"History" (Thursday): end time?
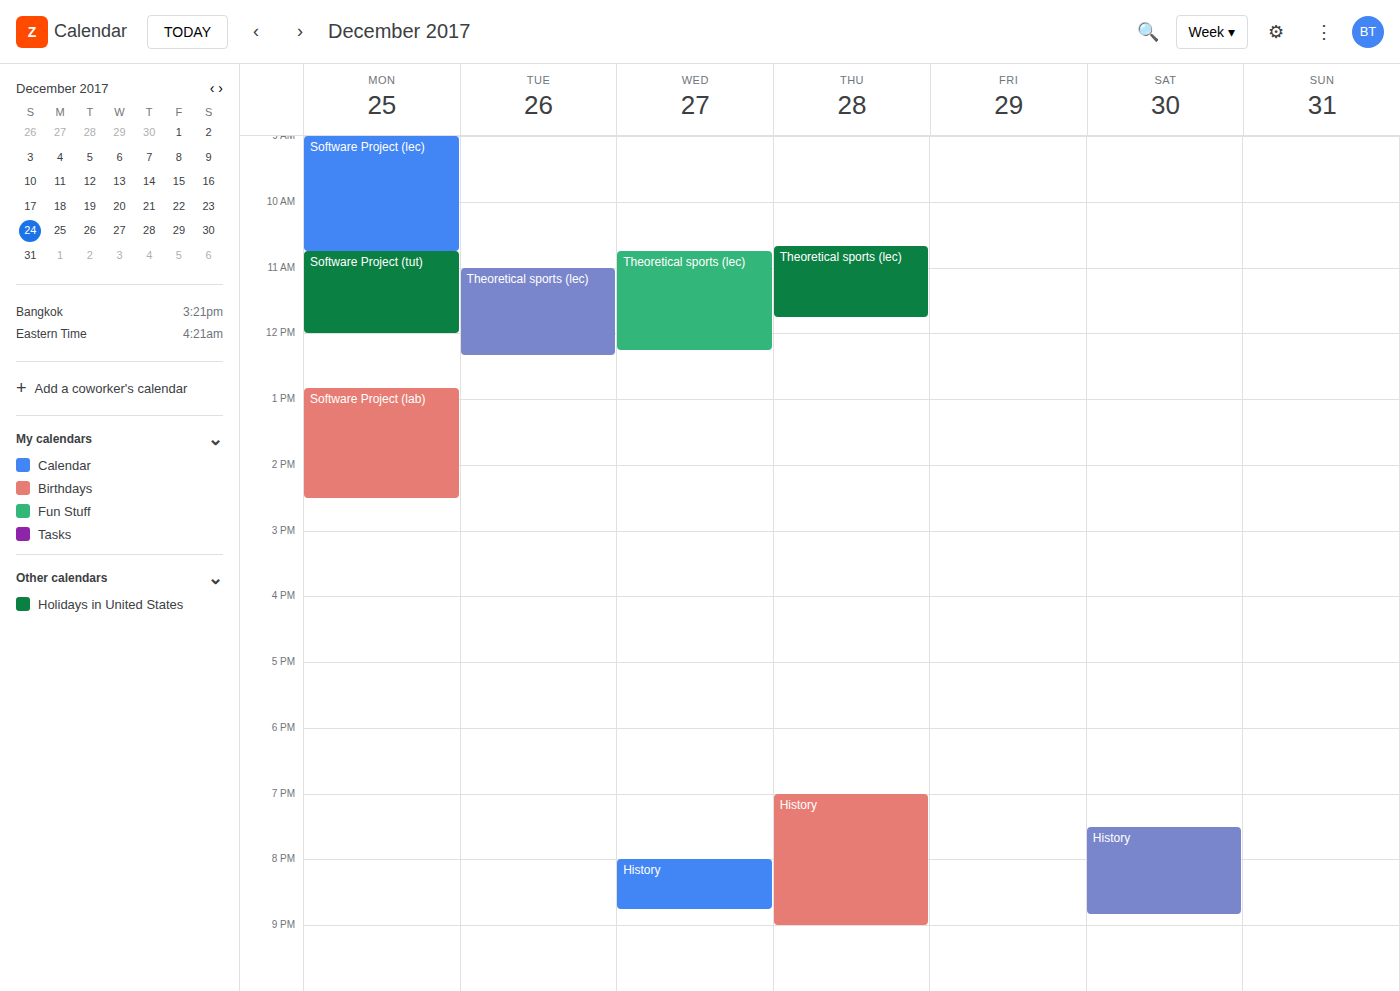
21:00